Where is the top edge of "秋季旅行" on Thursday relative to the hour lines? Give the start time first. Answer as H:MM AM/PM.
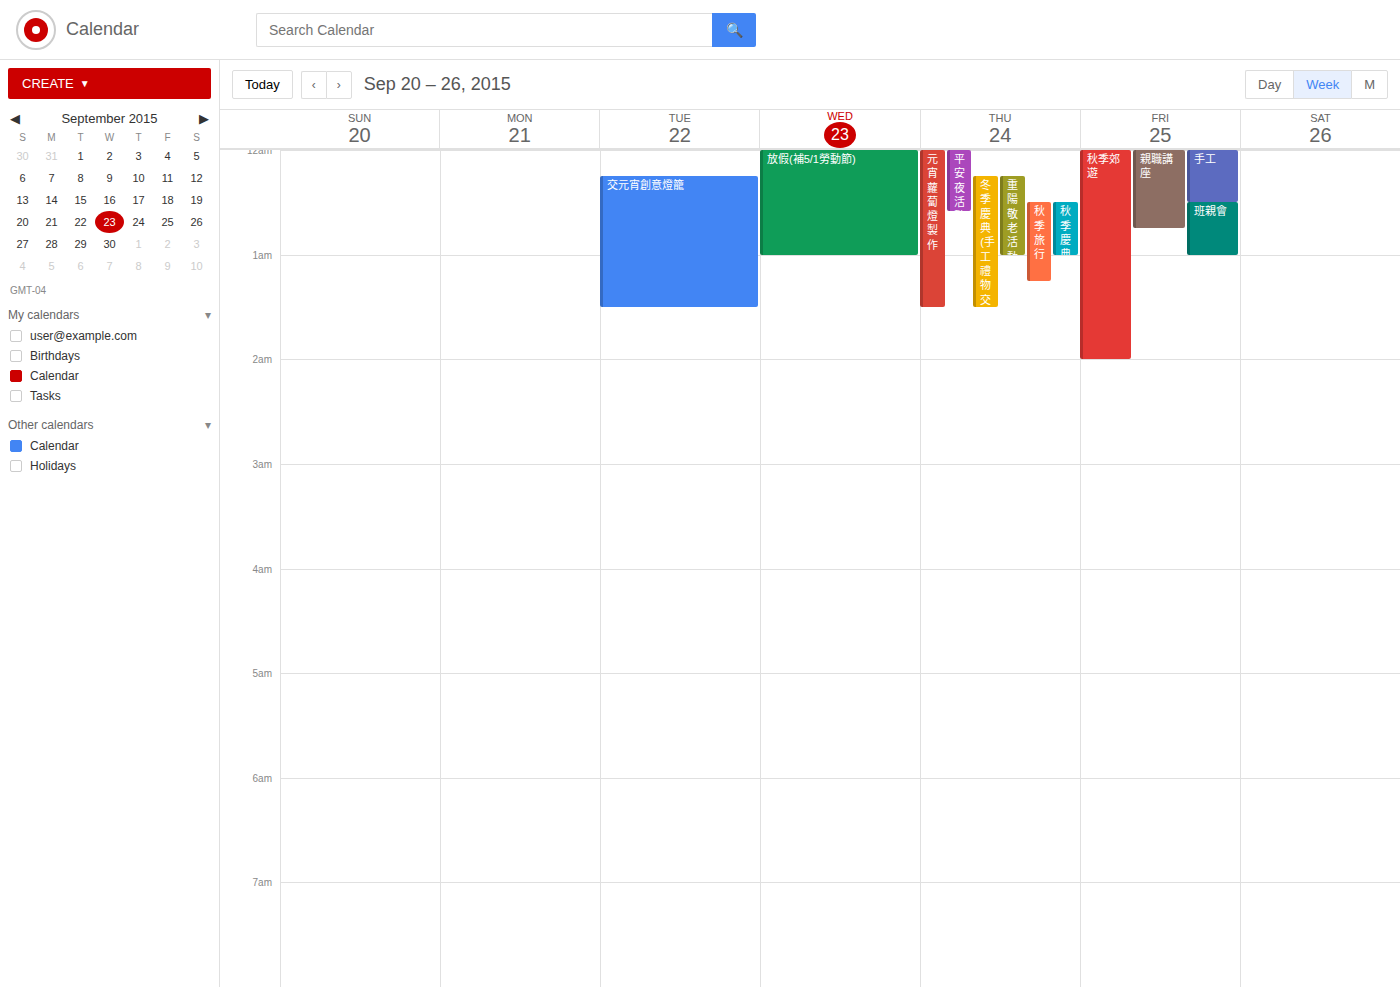
12:30 AM -- halfway between the 12 AM and 1 AM lines.